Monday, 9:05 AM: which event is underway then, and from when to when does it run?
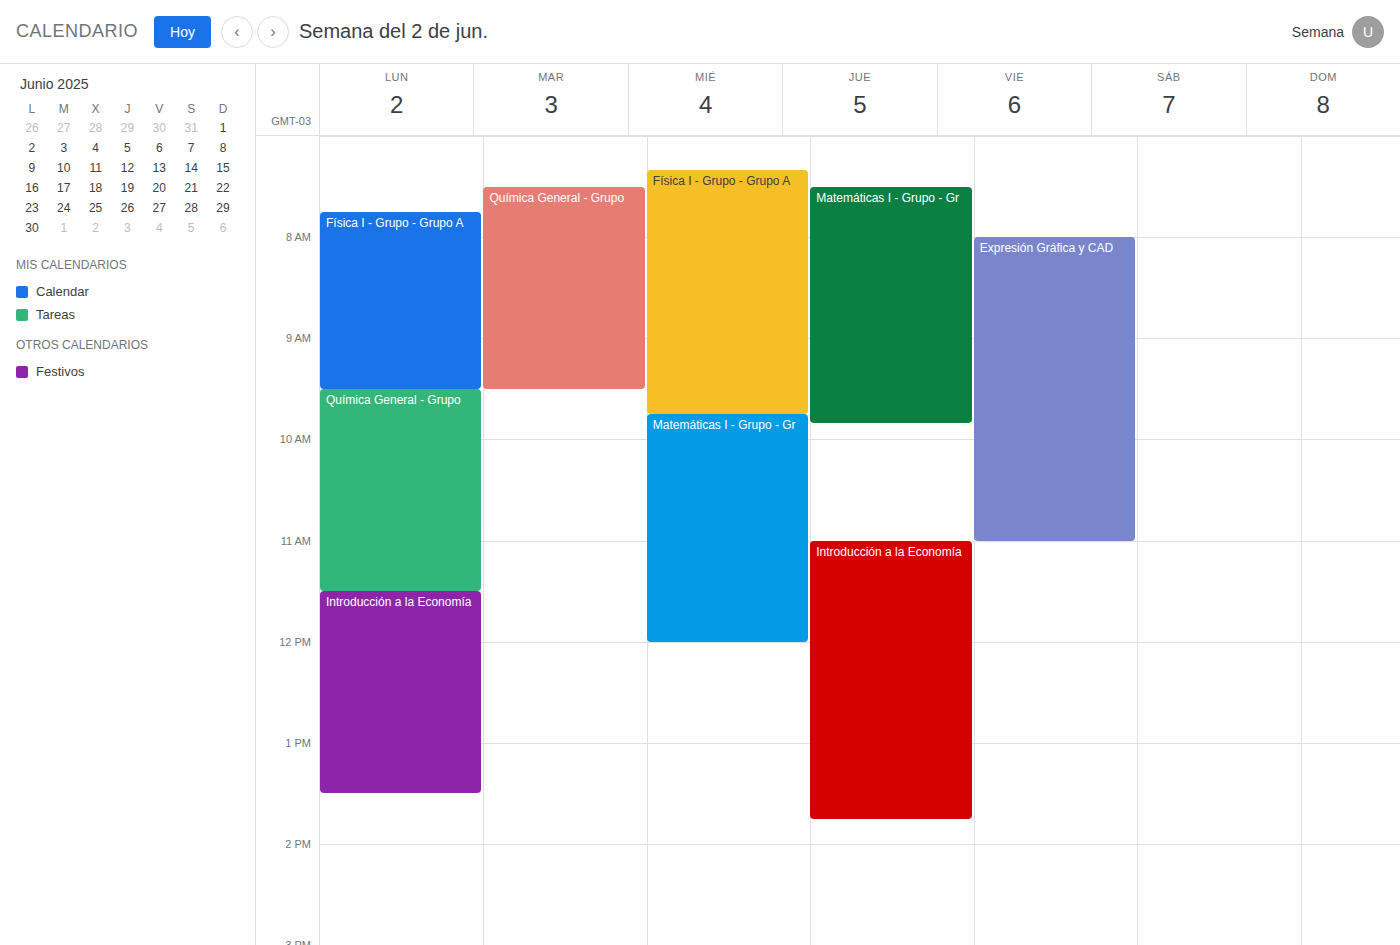
"Física I - Grupo - Grupo A", 7:45 AM to 9:30 AM